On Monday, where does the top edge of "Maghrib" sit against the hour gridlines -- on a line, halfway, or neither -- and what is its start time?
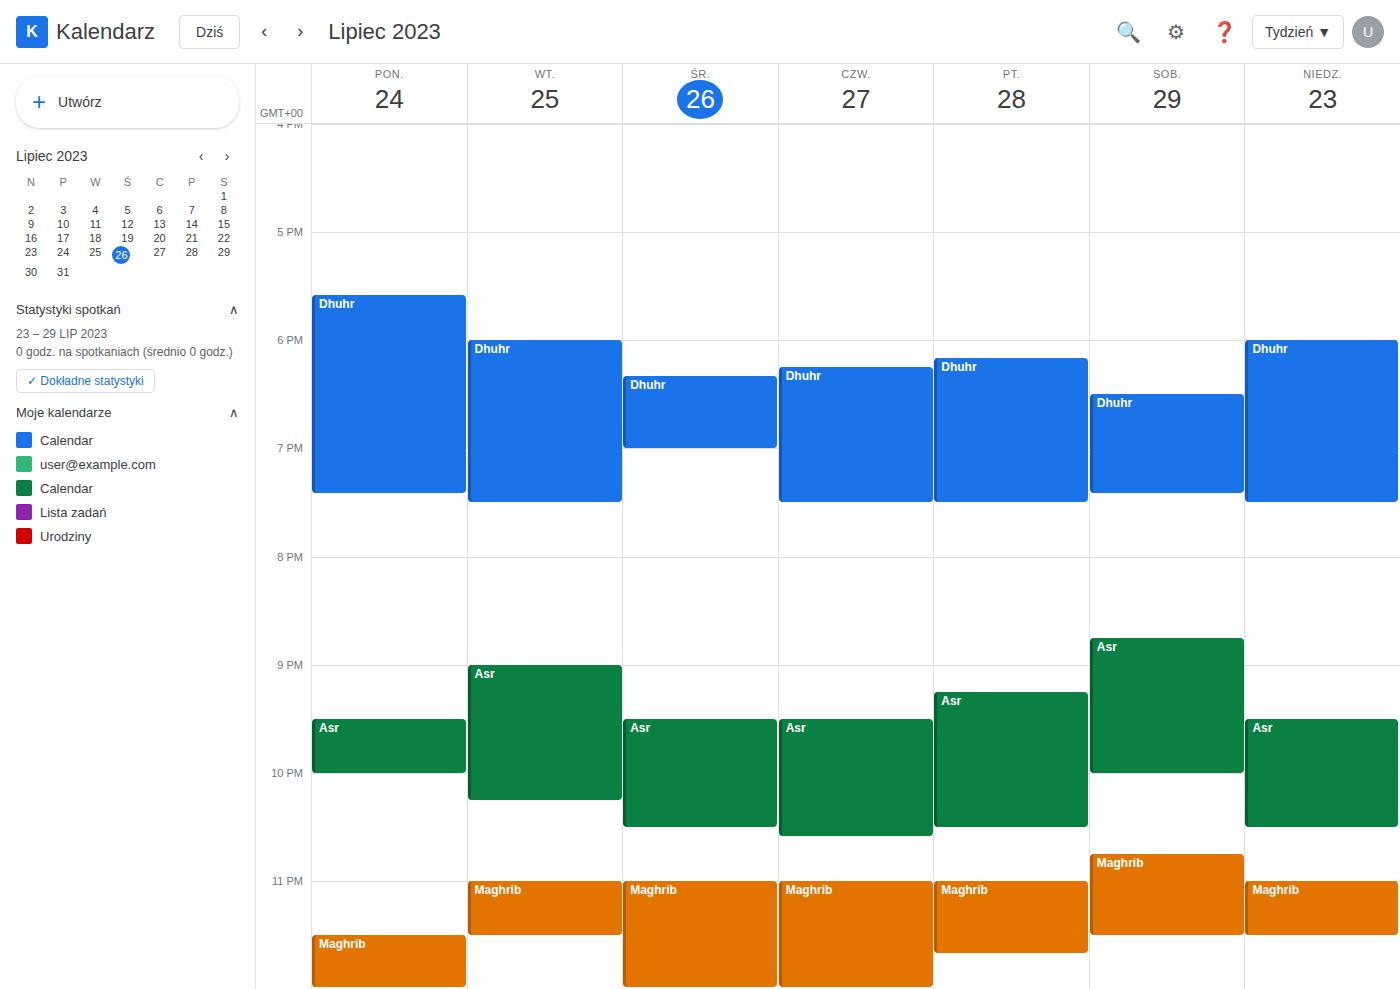
11:30 PM -- halfway between the 11 PM and 12 AM lines.